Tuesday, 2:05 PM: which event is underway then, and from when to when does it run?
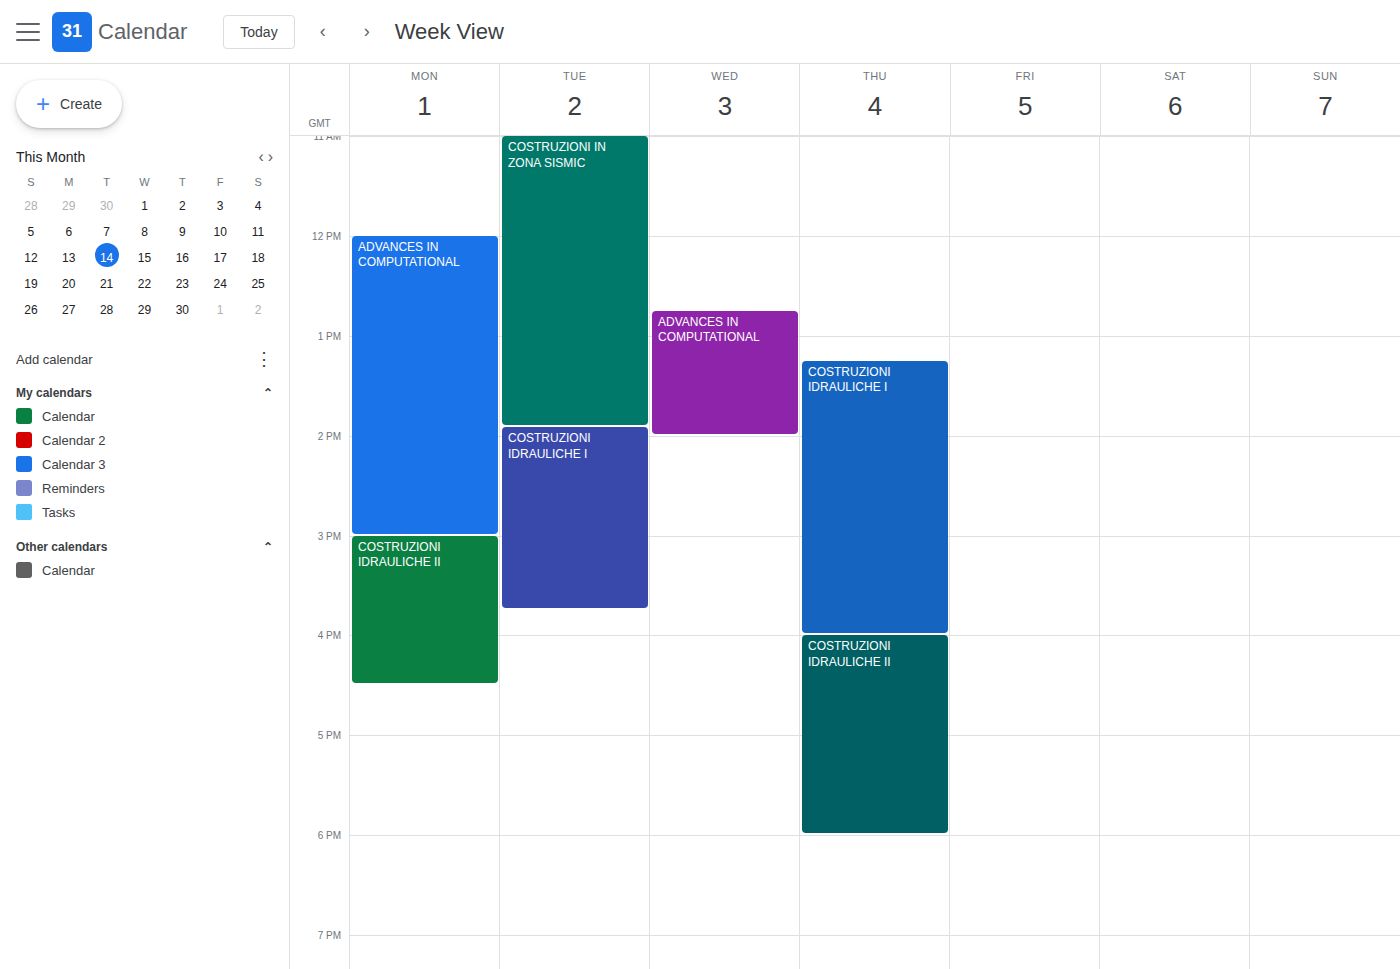
"COSTRUZIONI IDRAULICHE I", 1:55 PM to 3:45 PM